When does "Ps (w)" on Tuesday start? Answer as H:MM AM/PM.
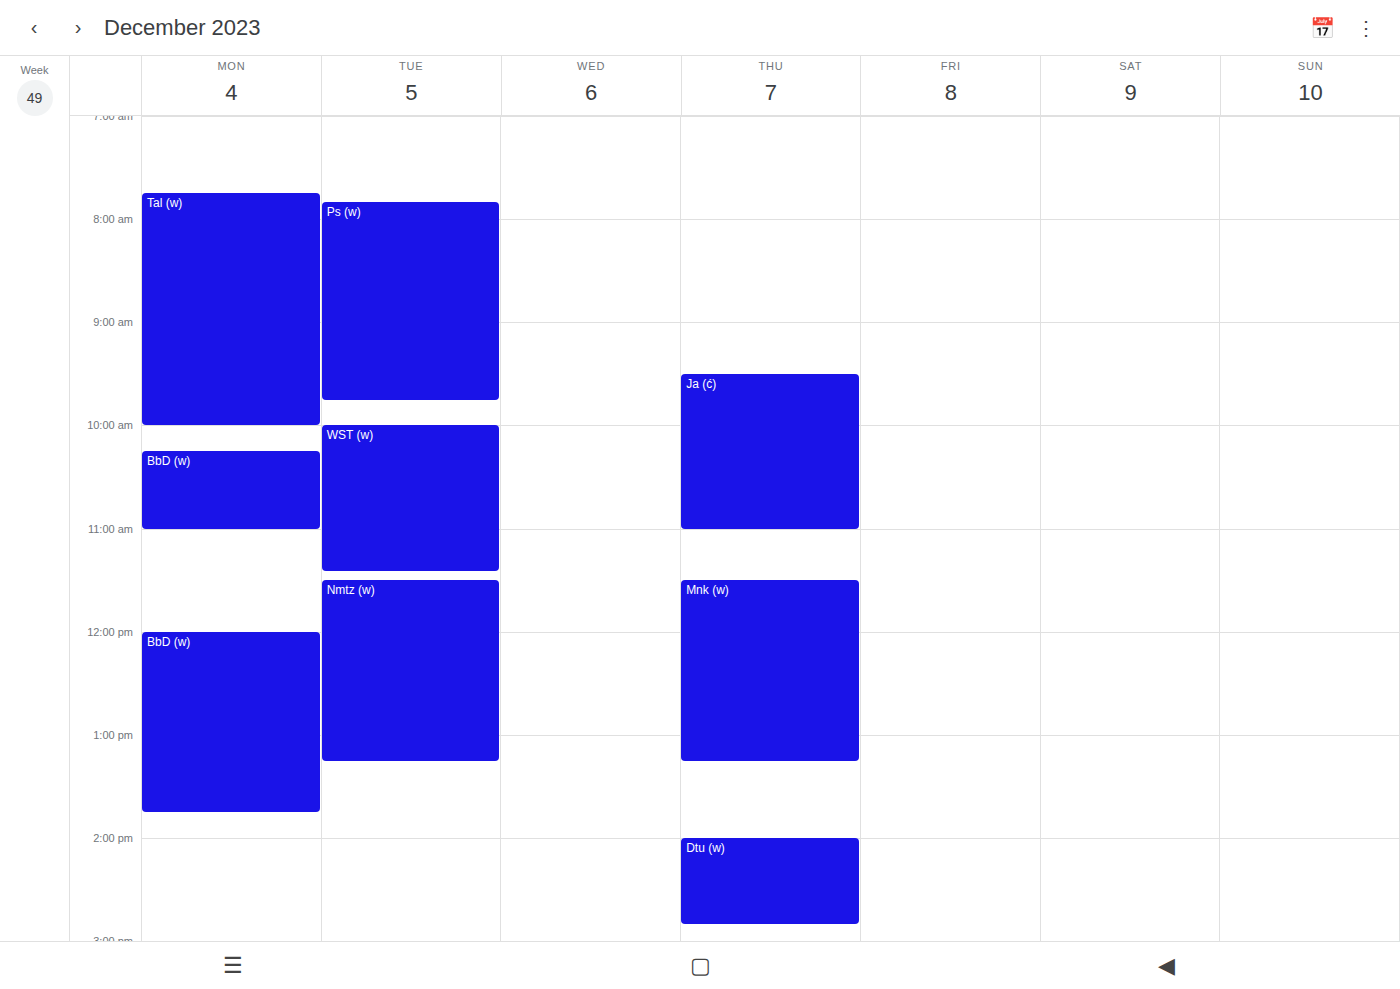
7:50 AM